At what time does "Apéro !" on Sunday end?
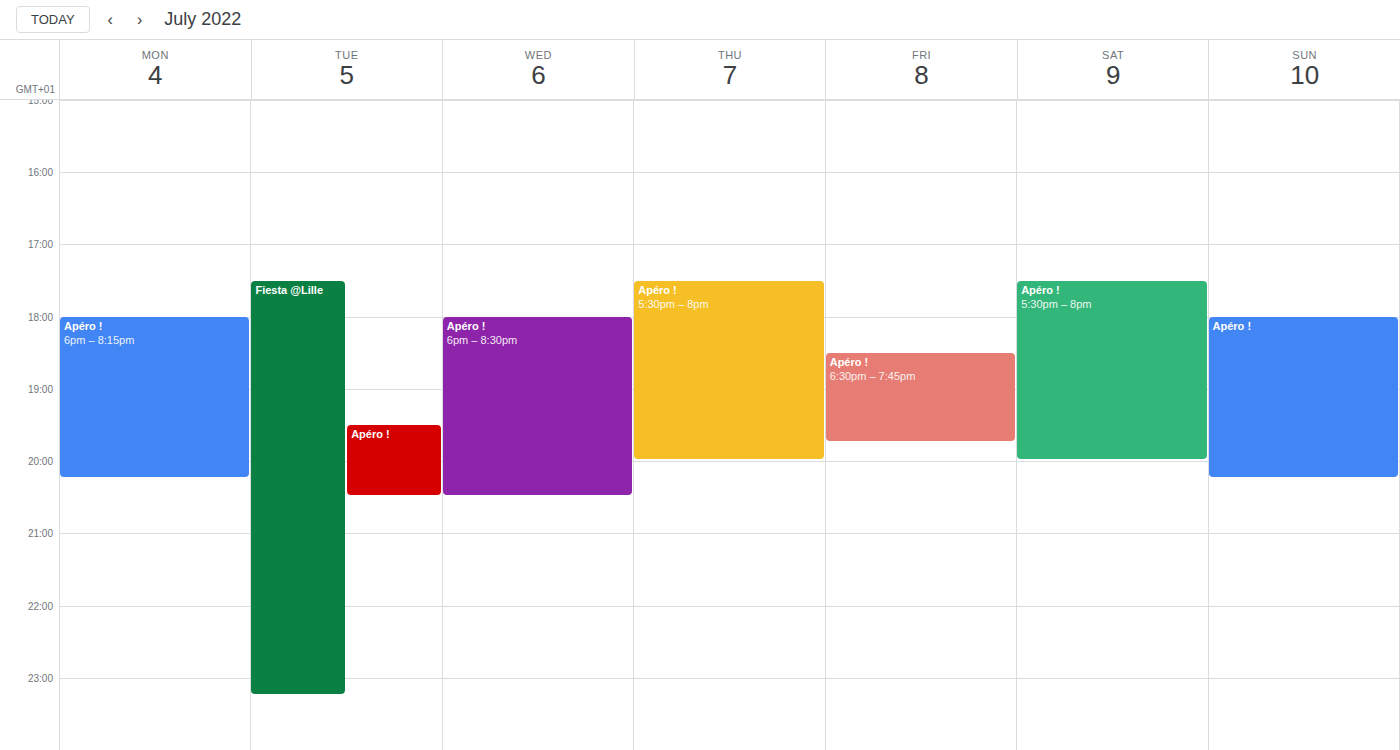
8:15 PM